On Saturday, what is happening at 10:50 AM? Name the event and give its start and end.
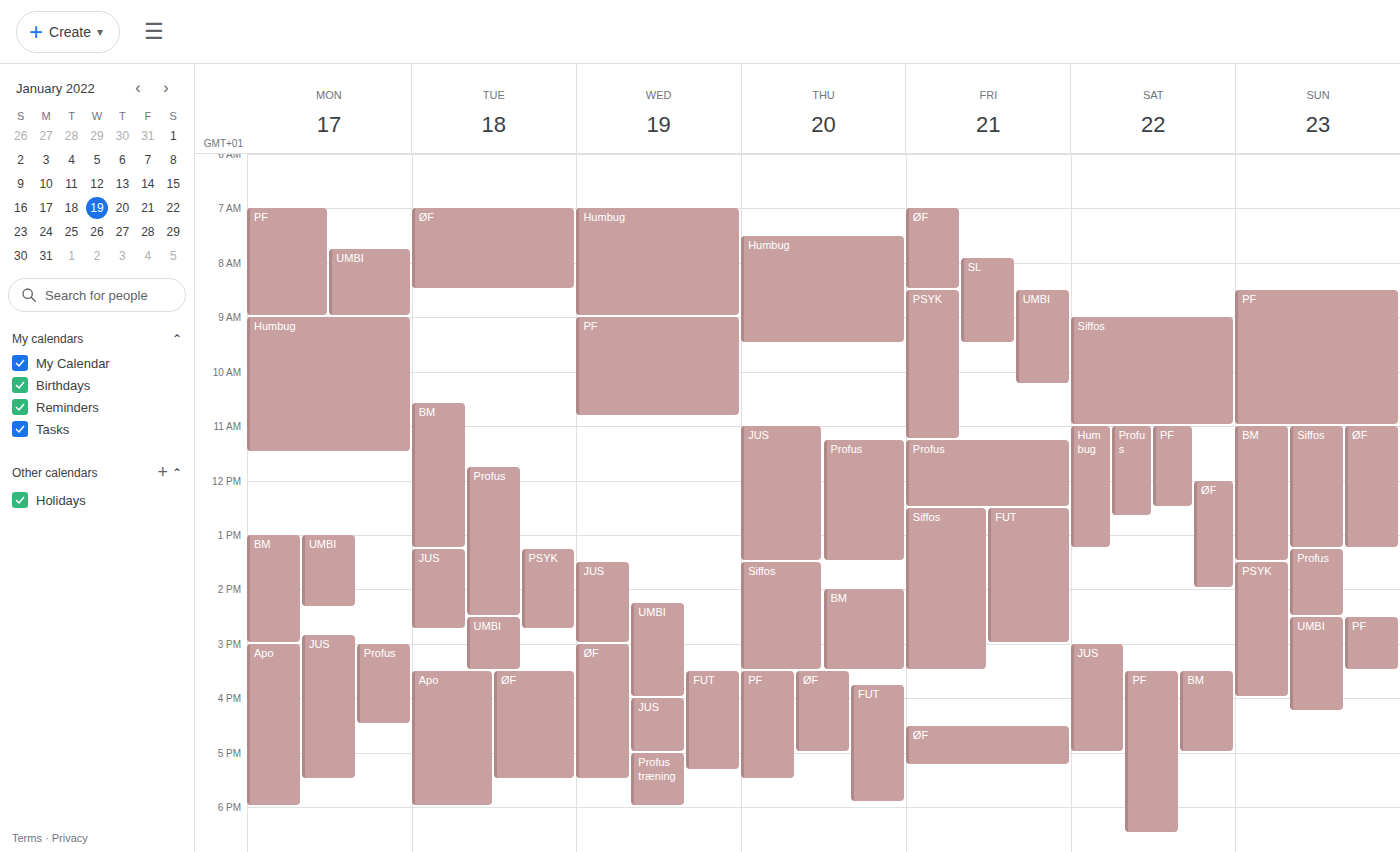
"Siffos", 9:00 AM to 11:00 AM